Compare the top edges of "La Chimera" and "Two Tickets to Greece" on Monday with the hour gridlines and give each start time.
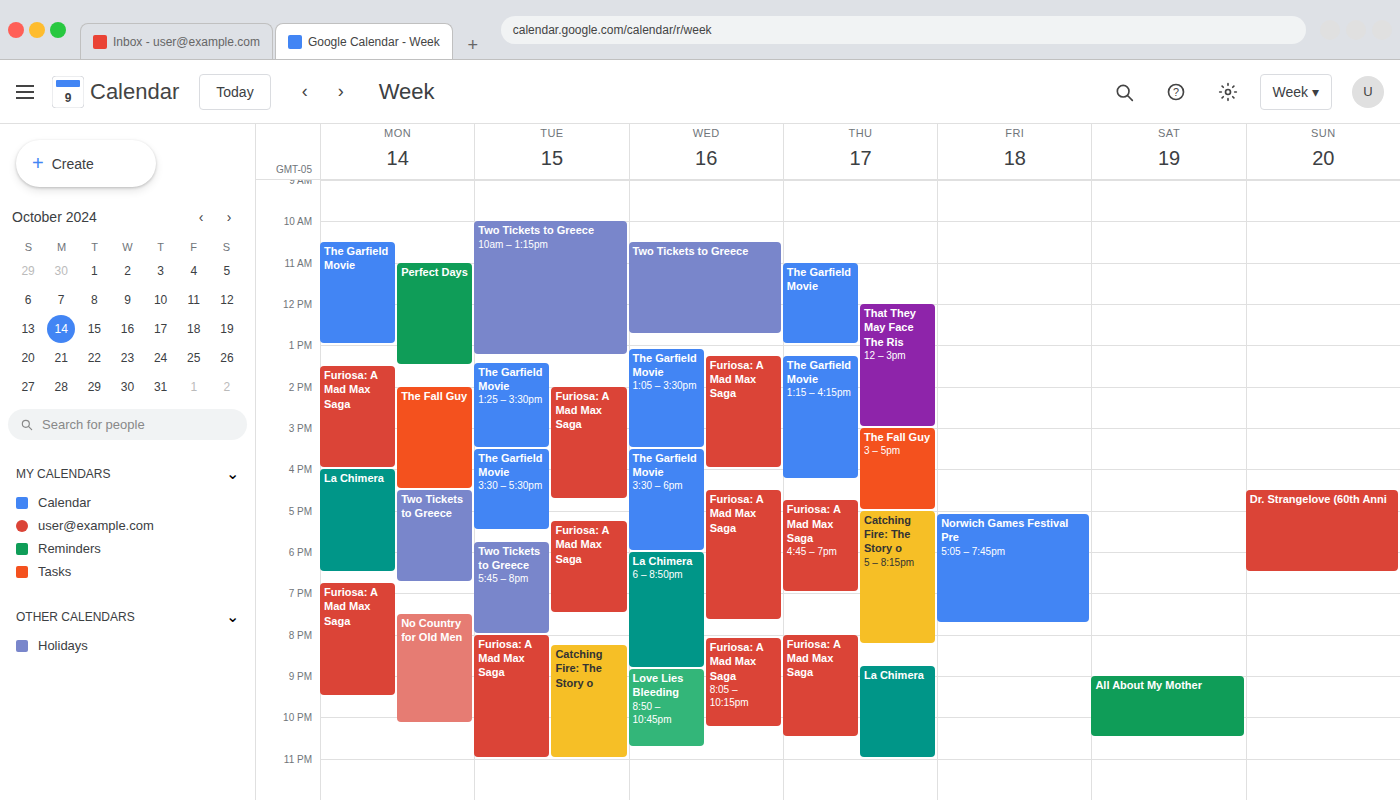
"La Chimera": 4:00 PM, exactly on the 4 PM line. "Two Tickets to Greece": 4:30 PM, halfway between the 4 PM and 5 PM lines.